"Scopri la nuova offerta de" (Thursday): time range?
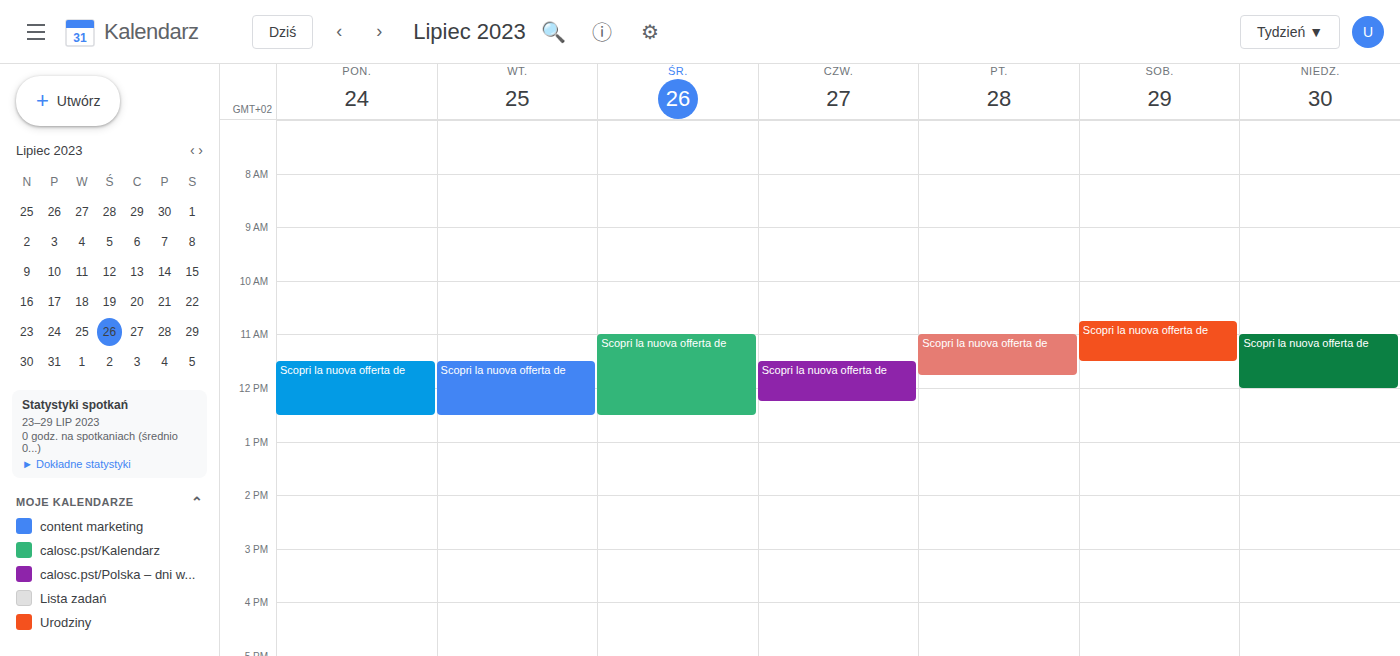
11:30 AM to 12:15 PM